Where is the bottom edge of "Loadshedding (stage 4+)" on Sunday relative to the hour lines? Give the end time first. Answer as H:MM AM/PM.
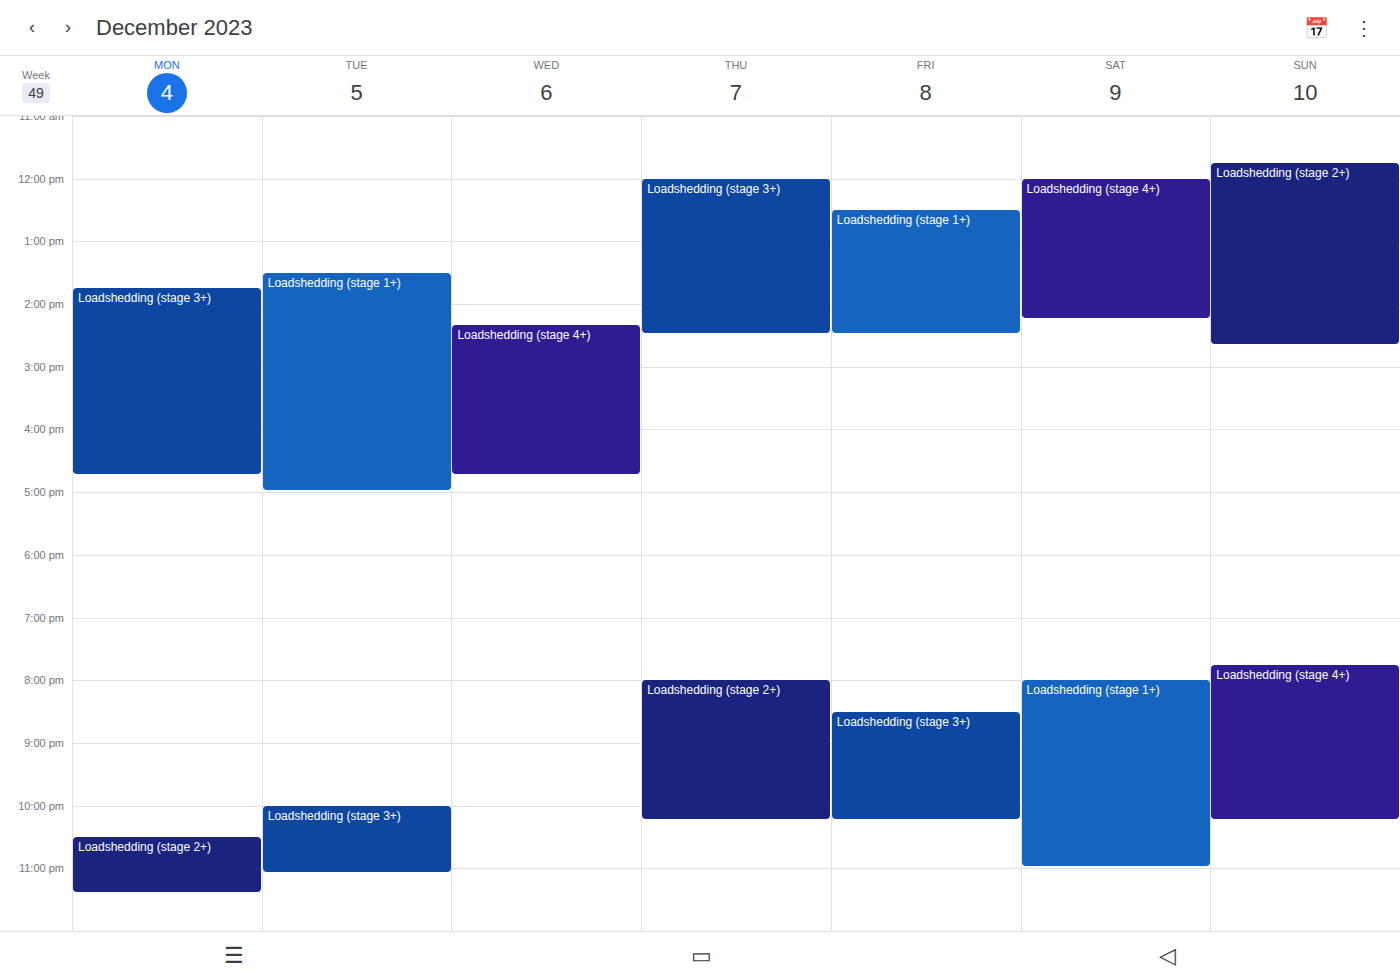
10:15 PM -- neither: a quarter of the way from the 10 PM line to the 11 PM line.